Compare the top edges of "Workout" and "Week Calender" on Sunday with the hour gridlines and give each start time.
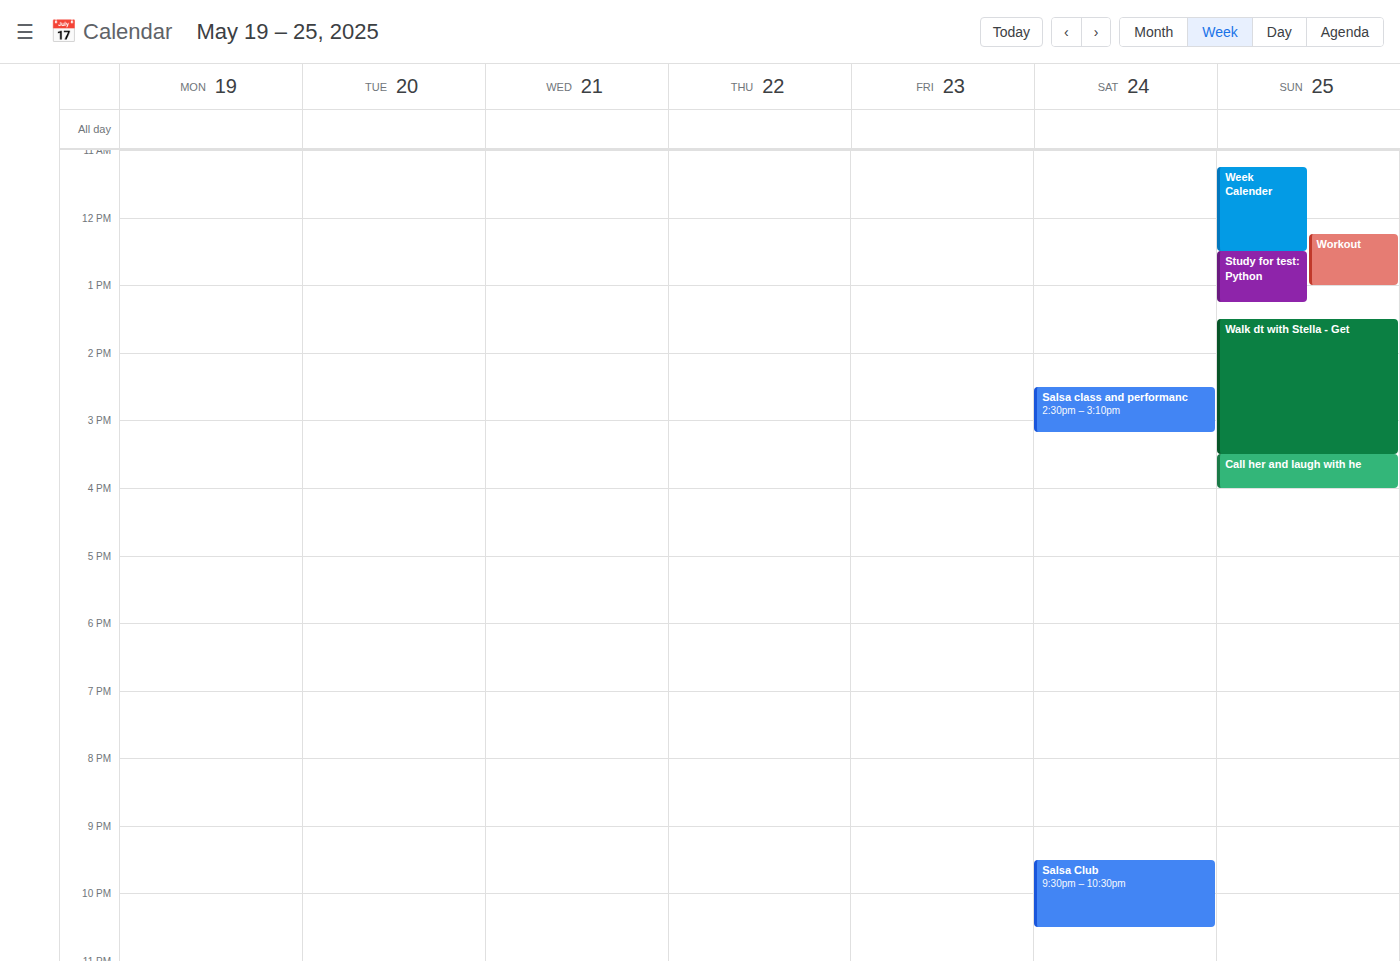
"Workout": 12:15 PM, neither: a quarter of the way from the 12 PM line to the 1 PM line. "Week Calender": 11:15 AM, neither: a quarter of the way from the 11 AM line to the 12 PM line.